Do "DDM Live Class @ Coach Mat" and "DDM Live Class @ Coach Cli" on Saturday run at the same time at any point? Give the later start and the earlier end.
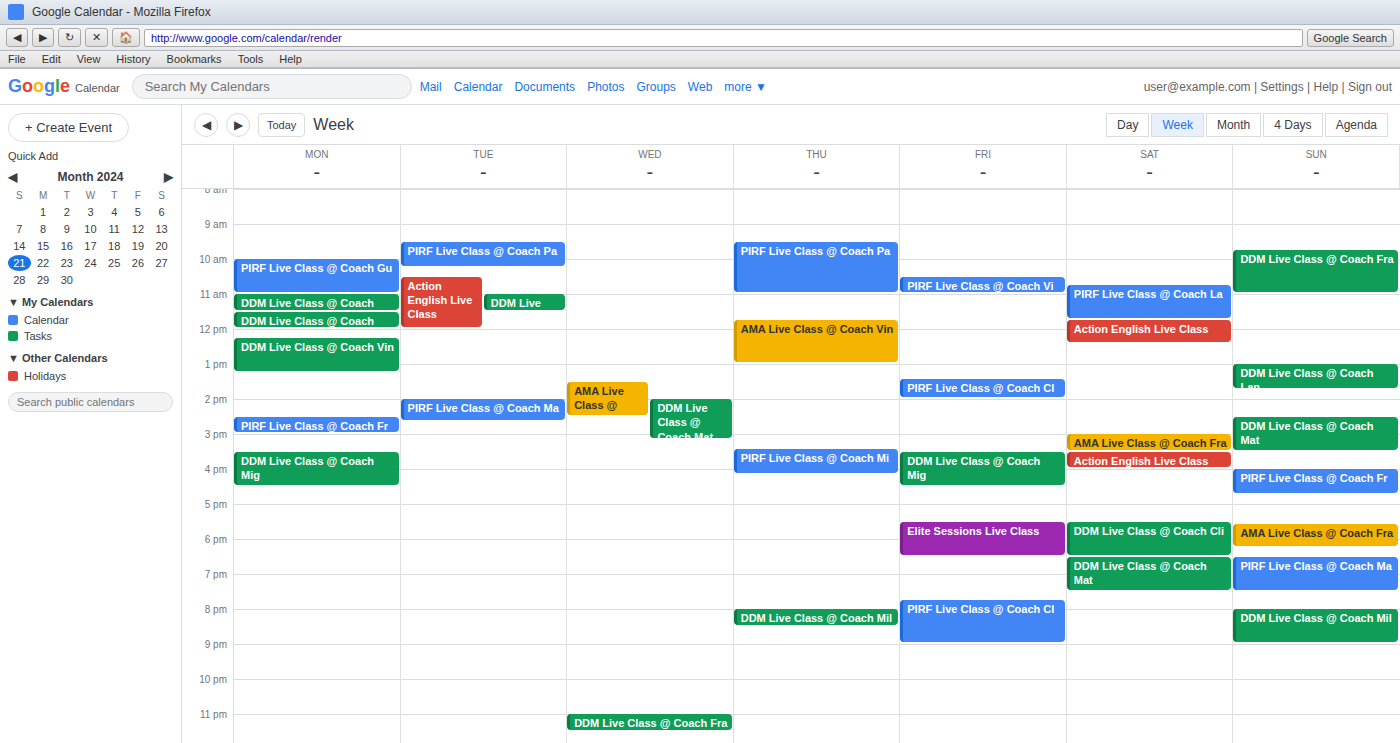
"DDM Live Class @ Coach Cli" ends at 6:30 PM, exactly when "DDM Live Class @ Coach Mat" starts -- they touch but do not overlap.